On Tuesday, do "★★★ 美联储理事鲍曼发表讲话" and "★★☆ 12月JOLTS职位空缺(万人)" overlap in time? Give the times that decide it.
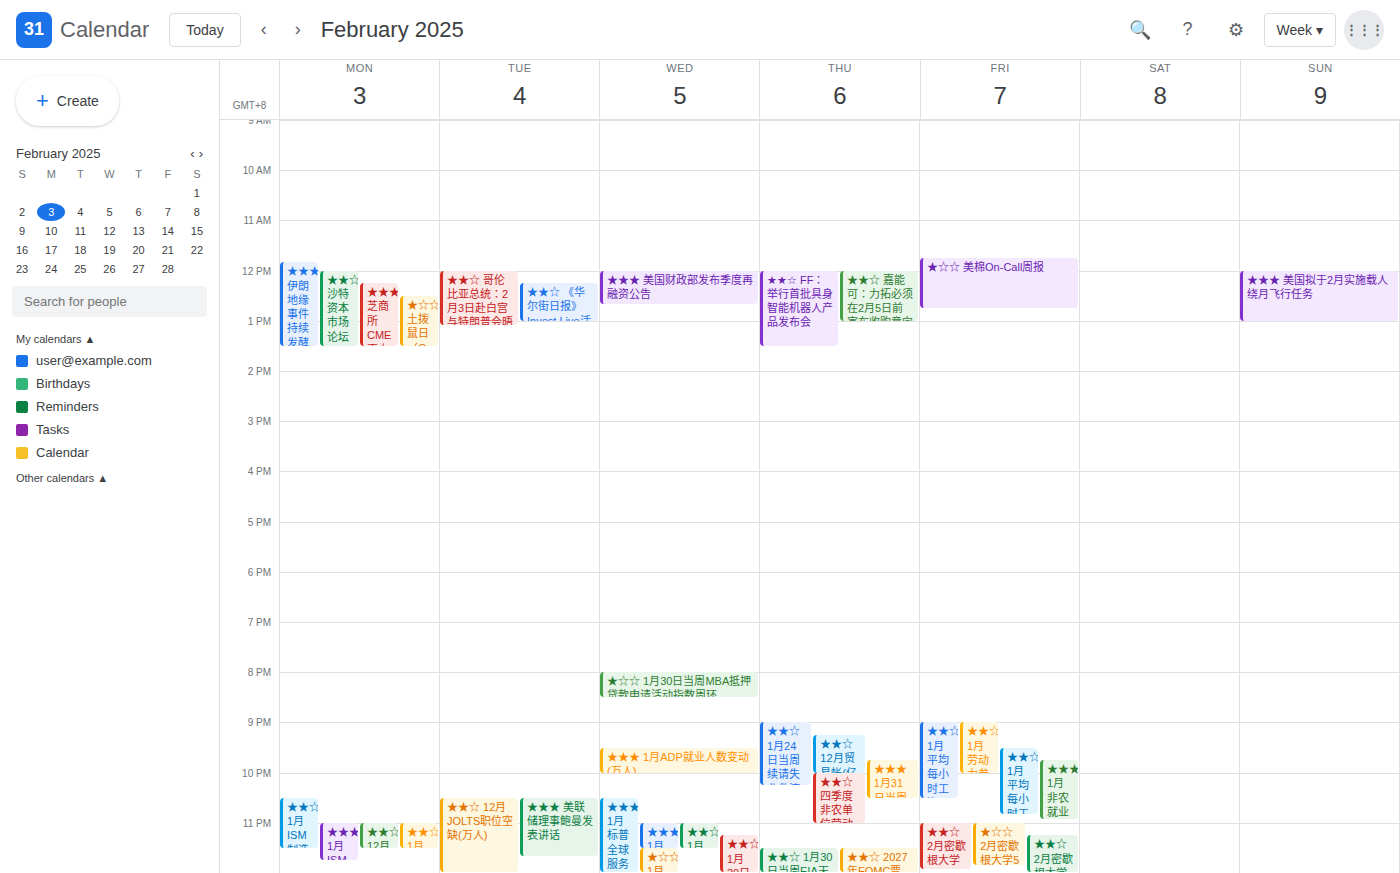
"★★★ 美联储理事鲍曼发表讲话" runs 10:30 PM to 11:40 PM, inside "★★☆ 12月JOLTS职位空缺(万人)" -- they overlap.